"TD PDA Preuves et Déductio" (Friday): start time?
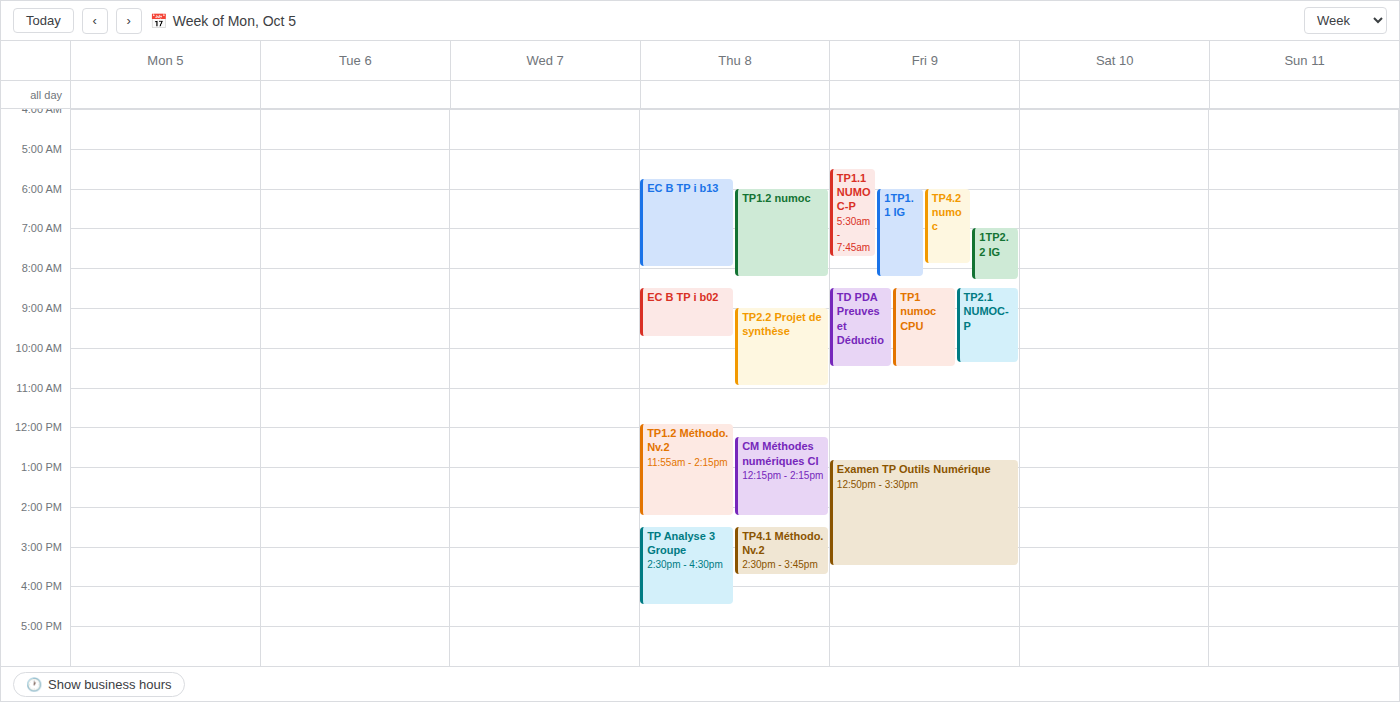
8:30 AM